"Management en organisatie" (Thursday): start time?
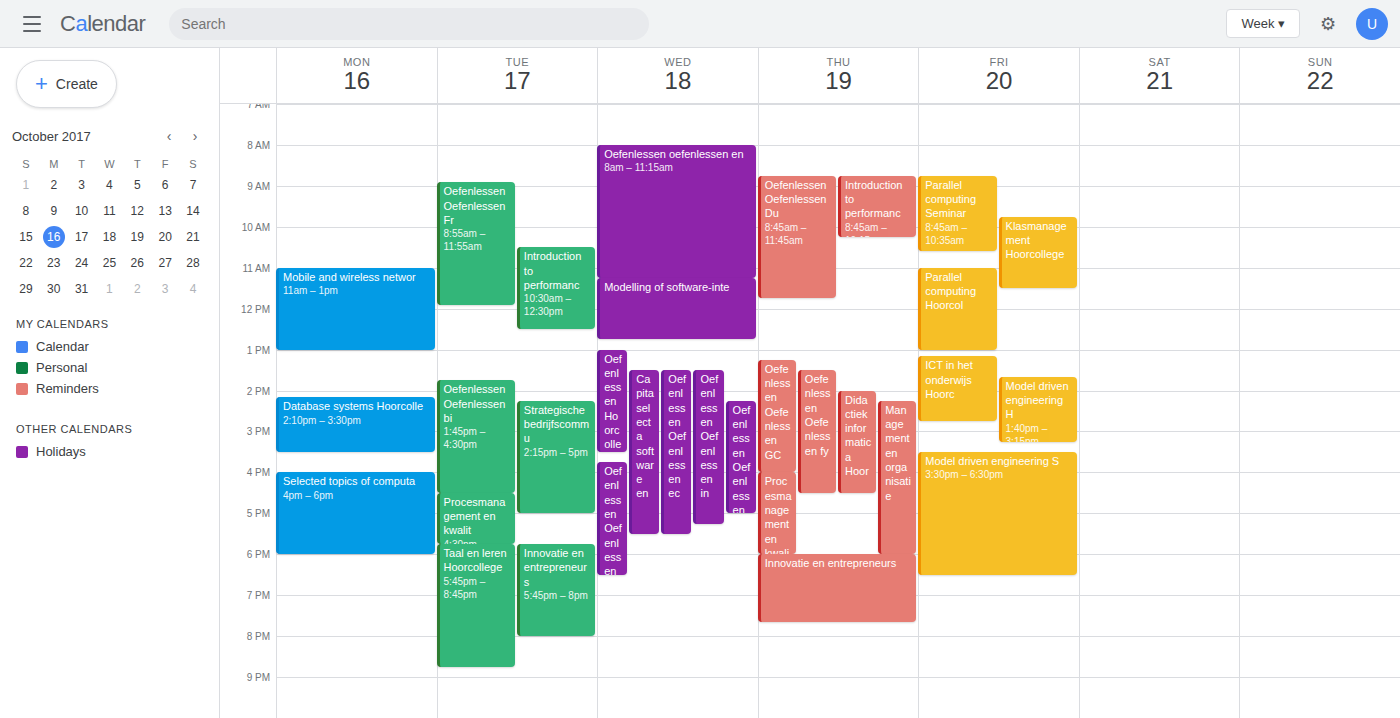
14:15